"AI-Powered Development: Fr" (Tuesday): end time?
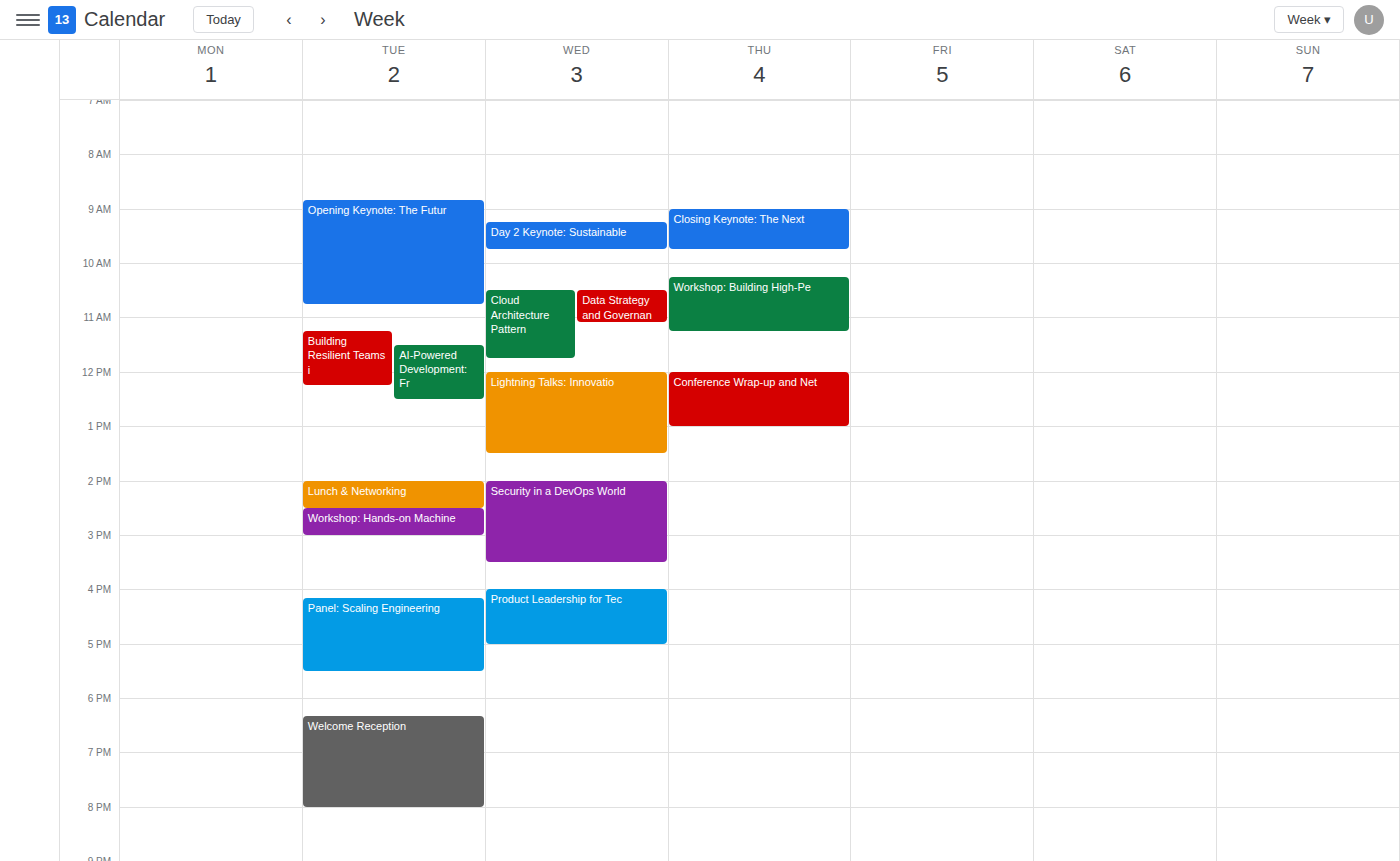
12:30 PM